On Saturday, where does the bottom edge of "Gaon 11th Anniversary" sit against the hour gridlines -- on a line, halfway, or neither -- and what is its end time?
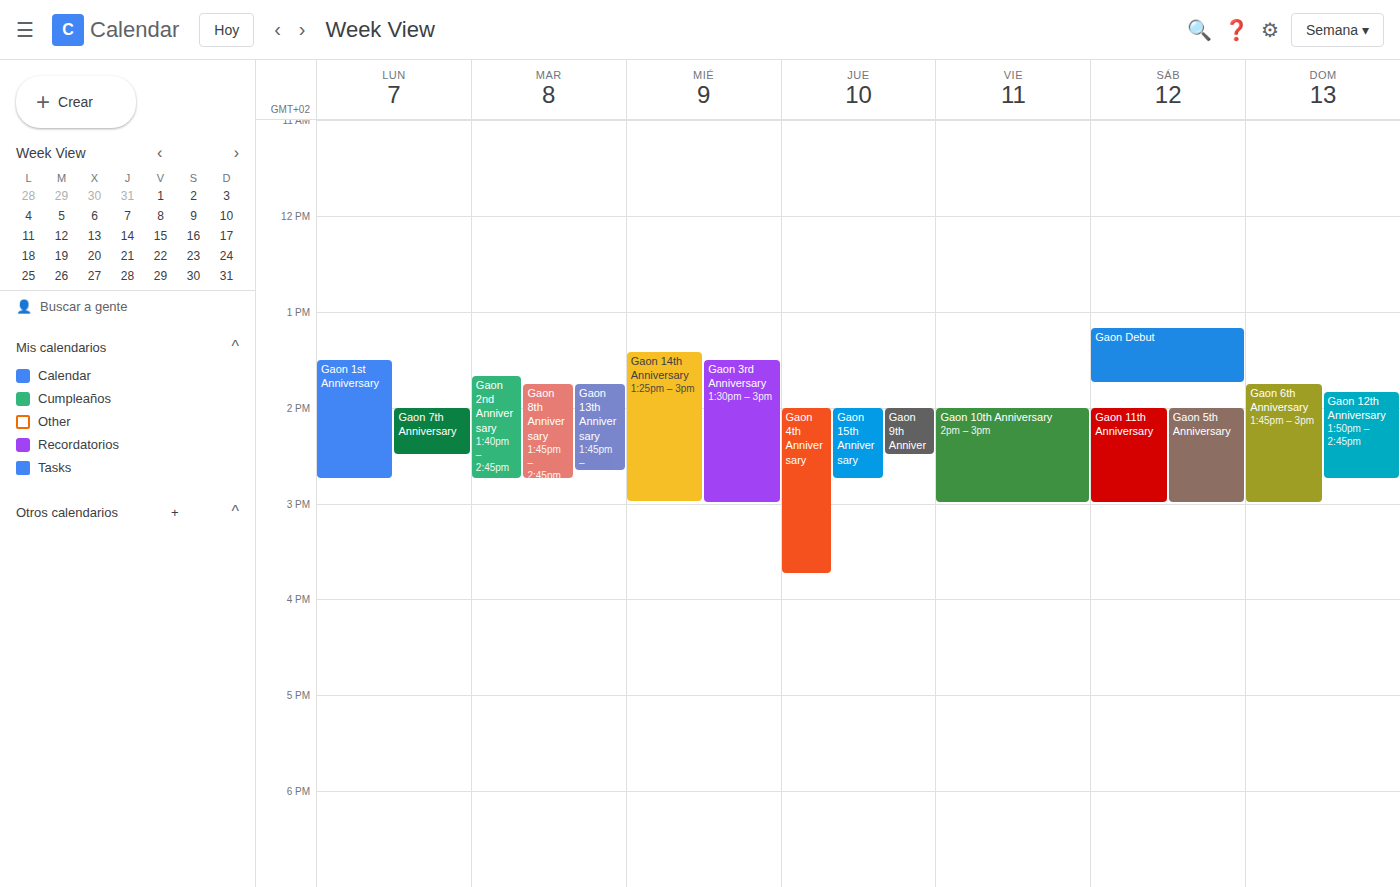
3:00 PM -- exactly on the 3 PM line.